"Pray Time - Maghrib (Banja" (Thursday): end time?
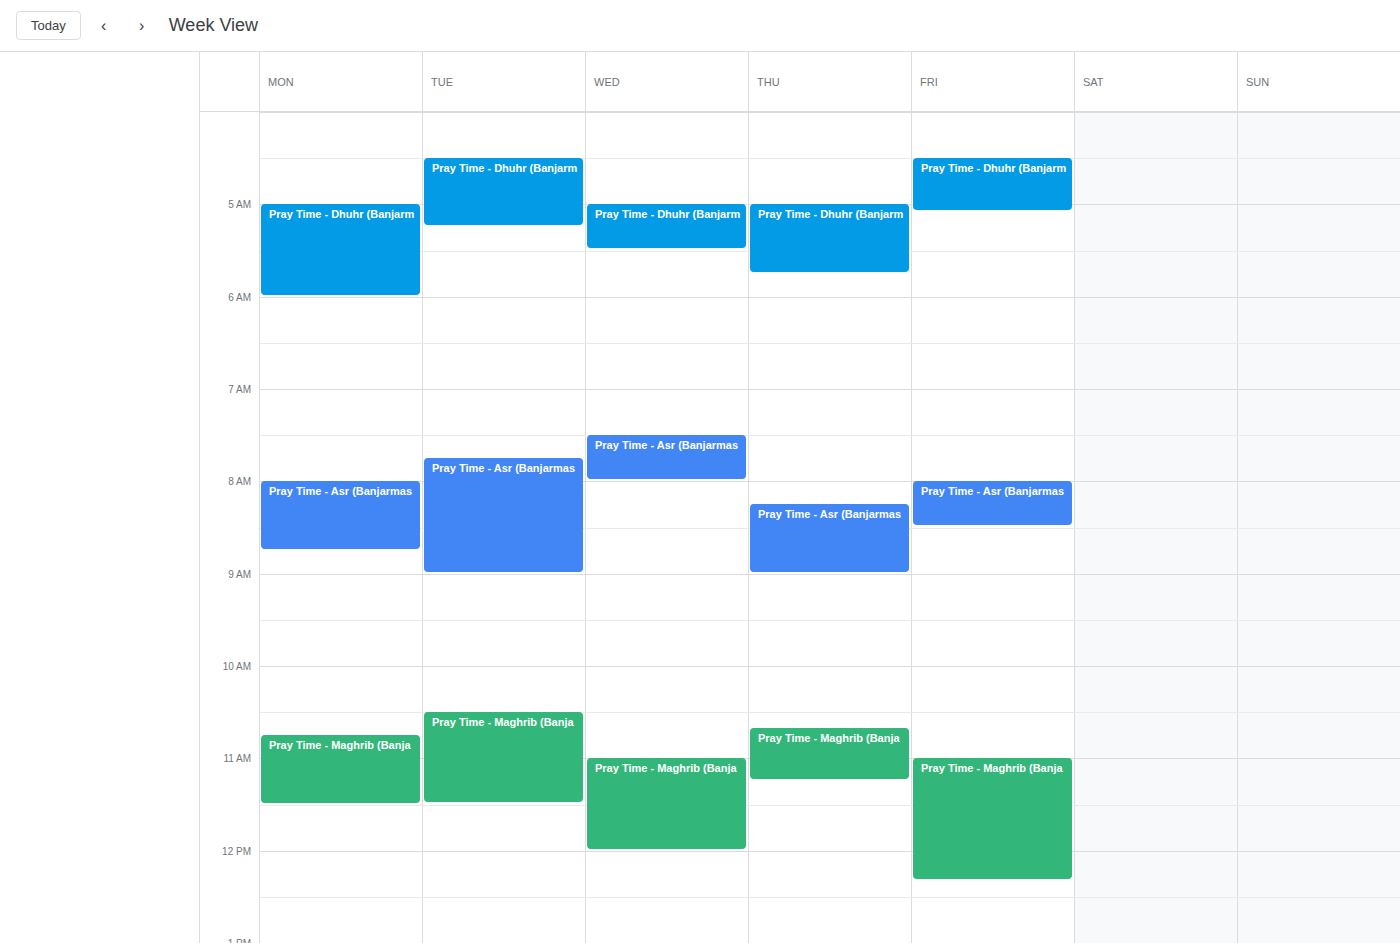
11:15 AM